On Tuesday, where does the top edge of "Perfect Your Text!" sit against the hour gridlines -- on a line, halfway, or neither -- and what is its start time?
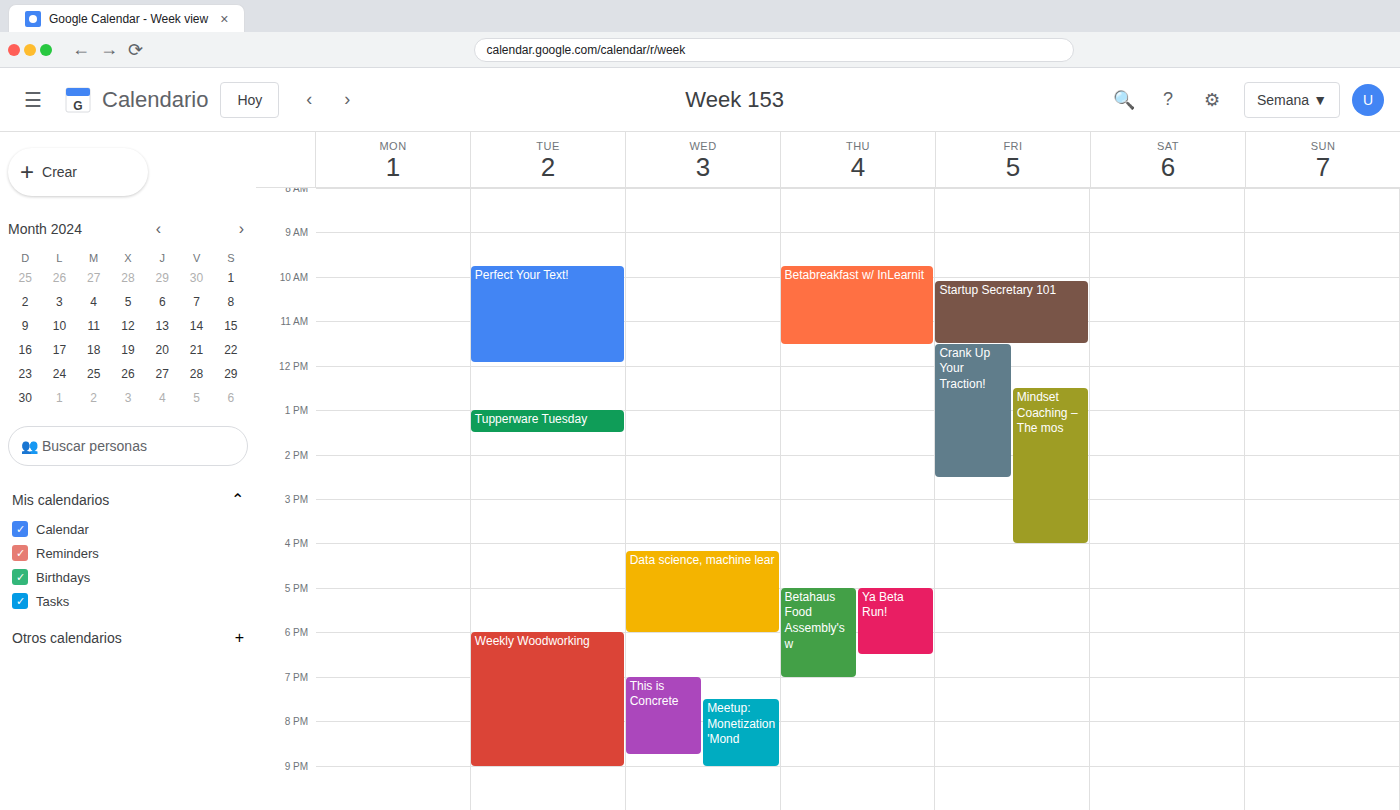
9:45 AM -- neither: three quarters of the way from the 9 AM line to the 10 AM line.